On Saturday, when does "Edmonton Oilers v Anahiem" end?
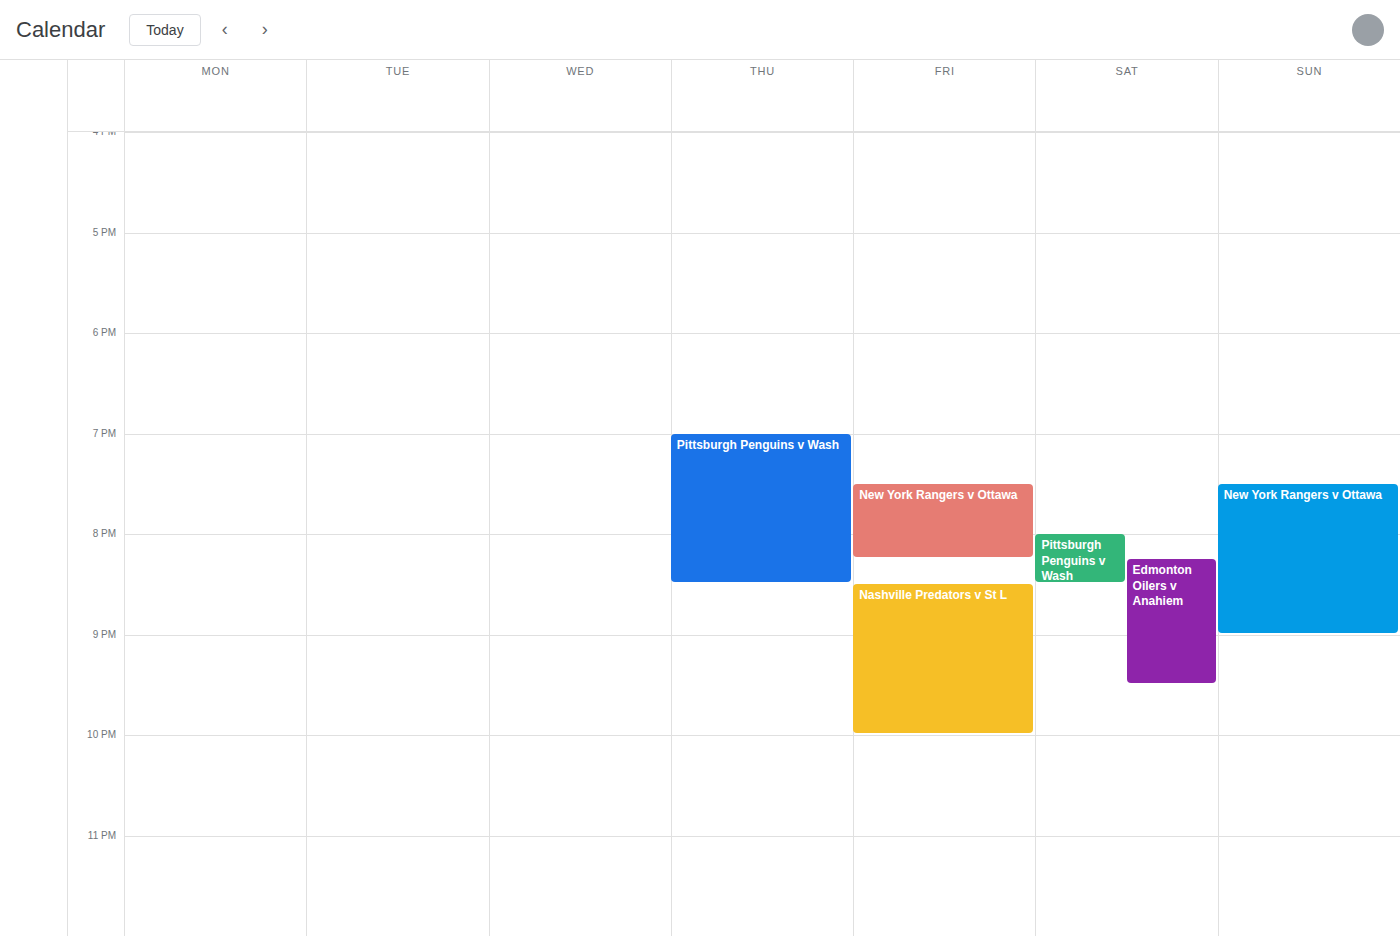
9:30 PM